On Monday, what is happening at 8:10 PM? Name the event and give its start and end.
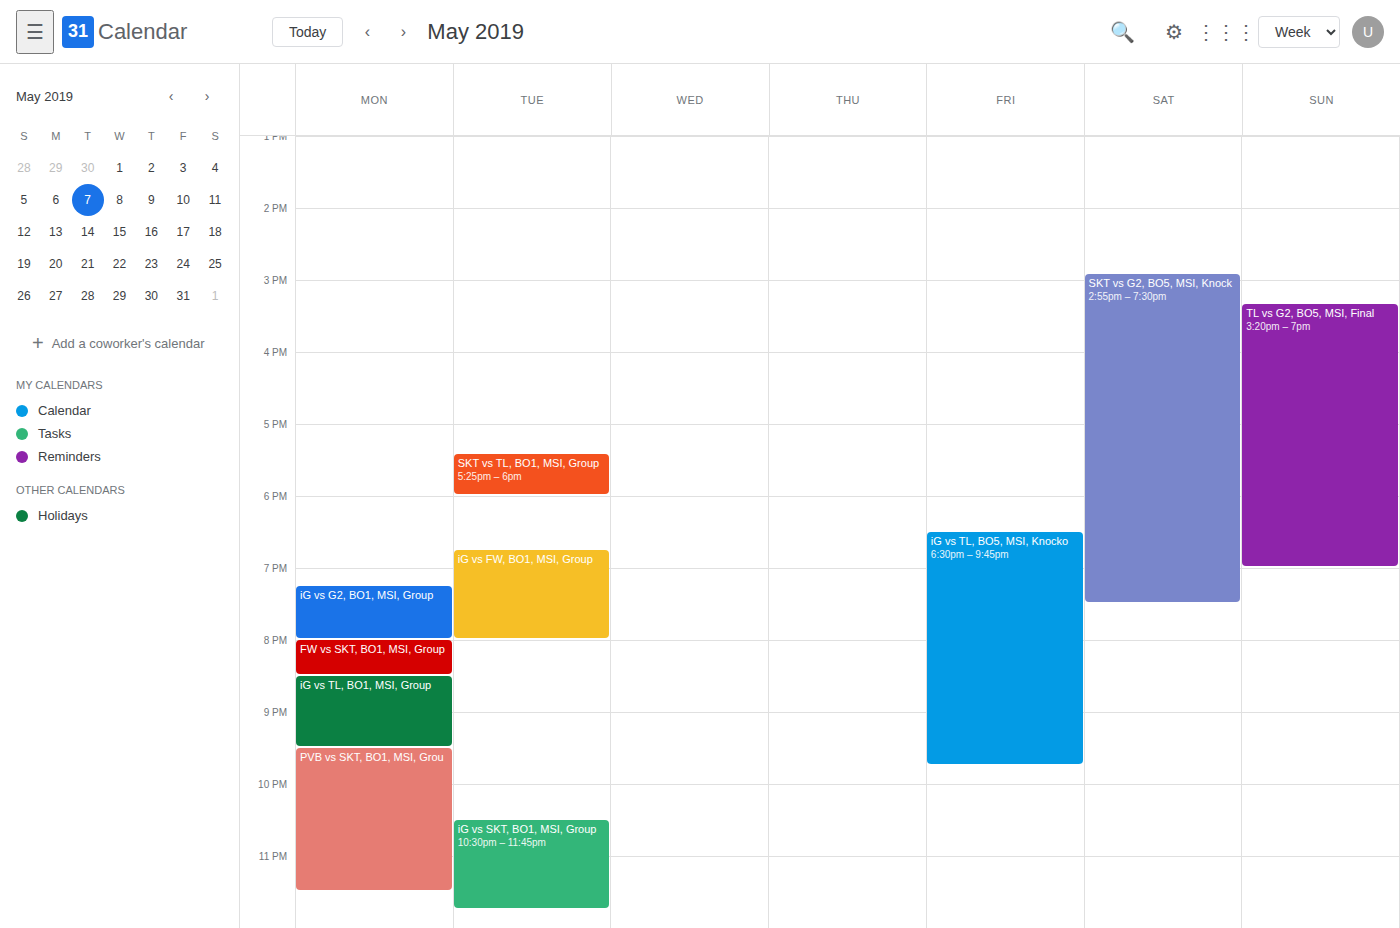
"FW vs SKT, BO1, MSI, Group", 8:00 PM to 8:30 PM